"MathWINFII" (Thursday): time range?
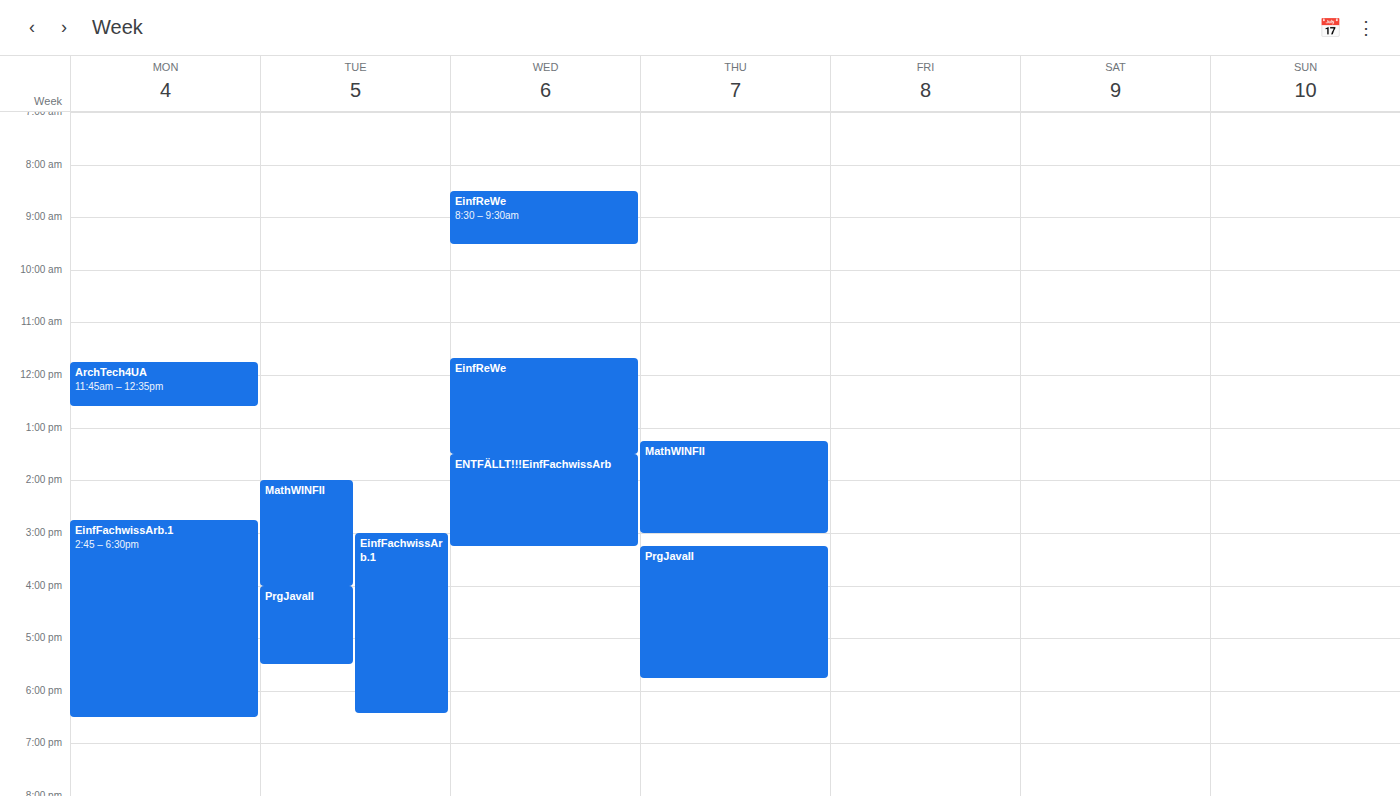
1:15 PM to 3:00 PM